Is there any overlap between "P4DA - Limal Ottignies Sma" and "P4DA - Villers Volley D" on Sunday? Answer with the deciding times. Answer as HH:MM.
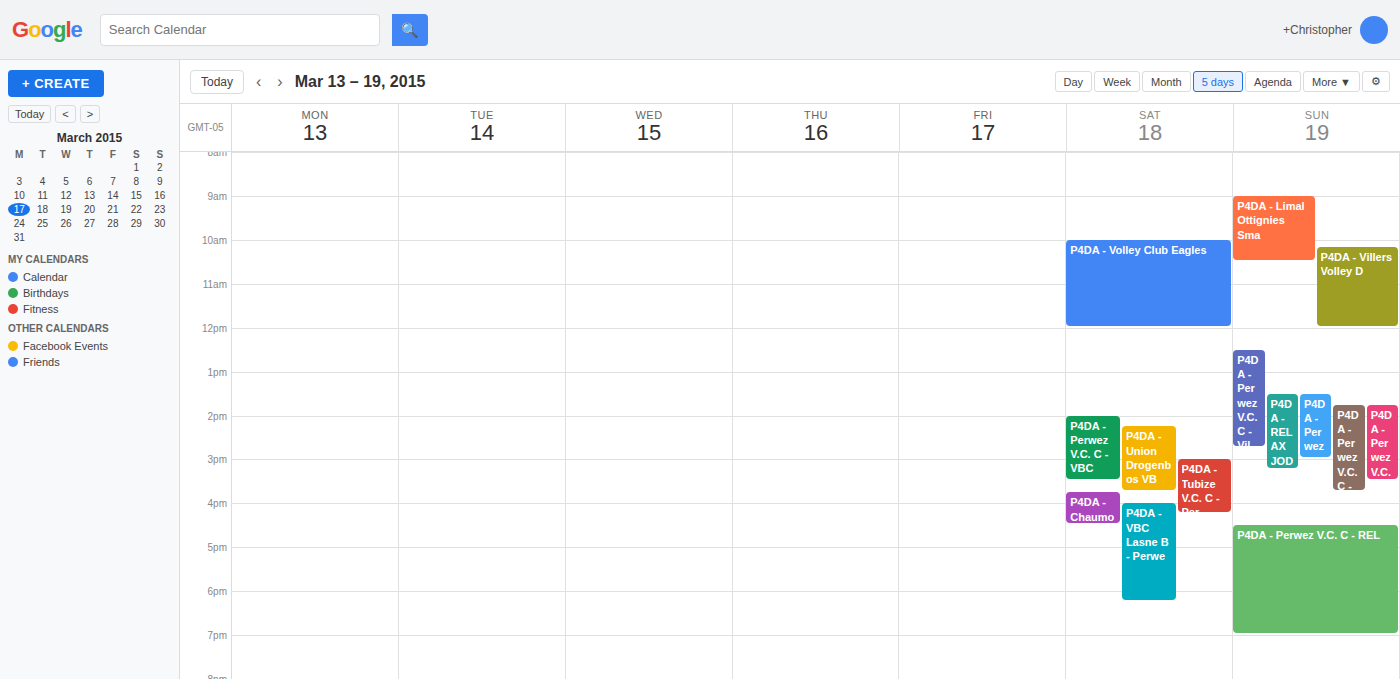
"P4DA - Villers Volley D" starts at 10:10, before "P4DA - Limal Ottignies Sma" ends at 10:30 -- they overlap.